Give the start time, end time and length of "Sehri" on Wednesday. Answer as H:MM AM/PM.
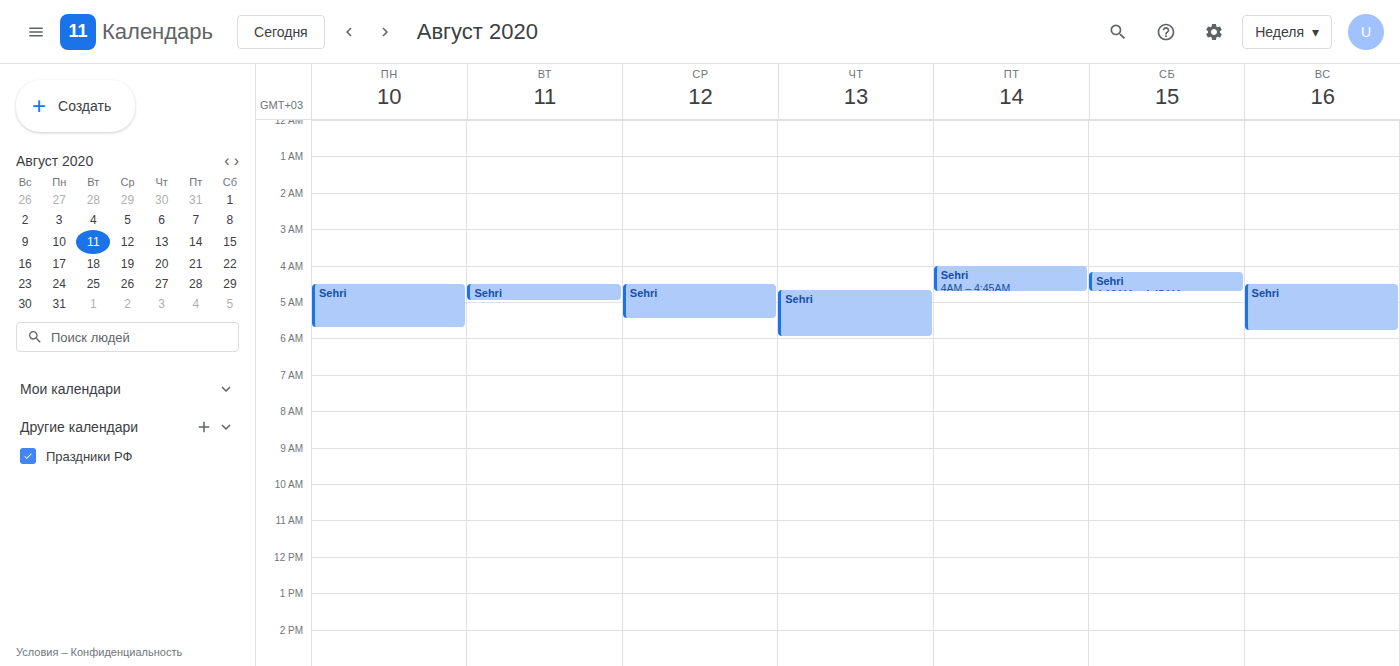
4:30 AM to 5:30 AM, 1 hour